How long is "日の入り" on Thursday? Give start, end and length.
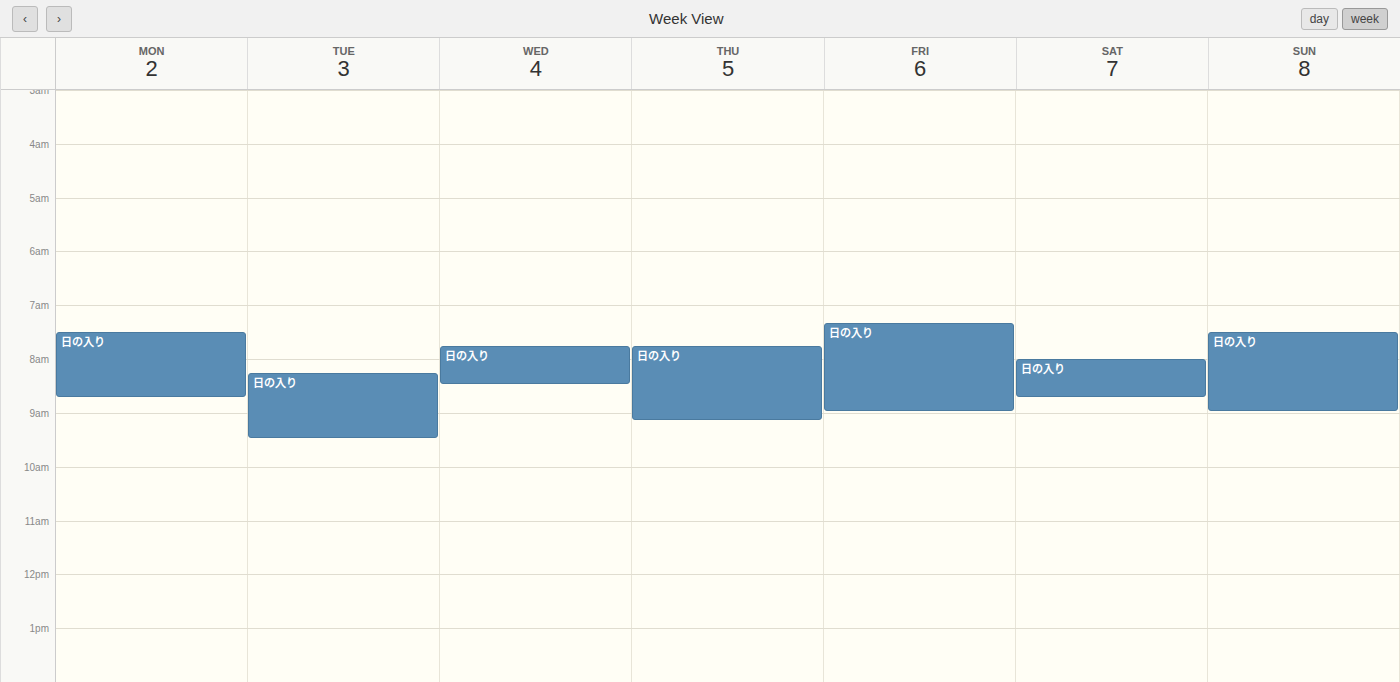
07:45 to 09:10, 1 hour 25 minutes